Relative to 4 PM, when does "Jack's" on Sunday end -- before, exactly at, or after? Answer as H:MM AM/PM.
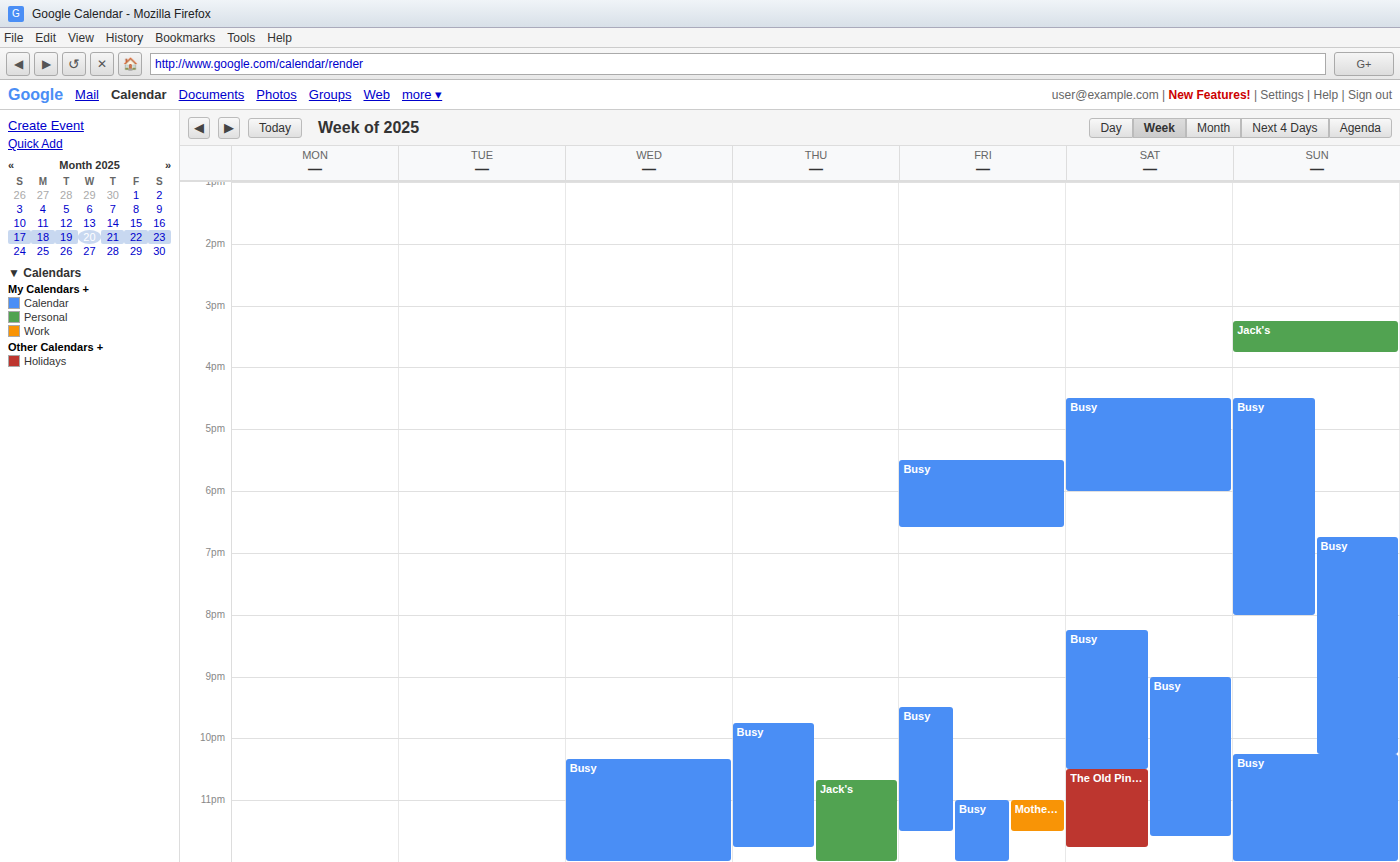
3:45 PM -- before 4 PM, 15 minutes above the 4 PM line.